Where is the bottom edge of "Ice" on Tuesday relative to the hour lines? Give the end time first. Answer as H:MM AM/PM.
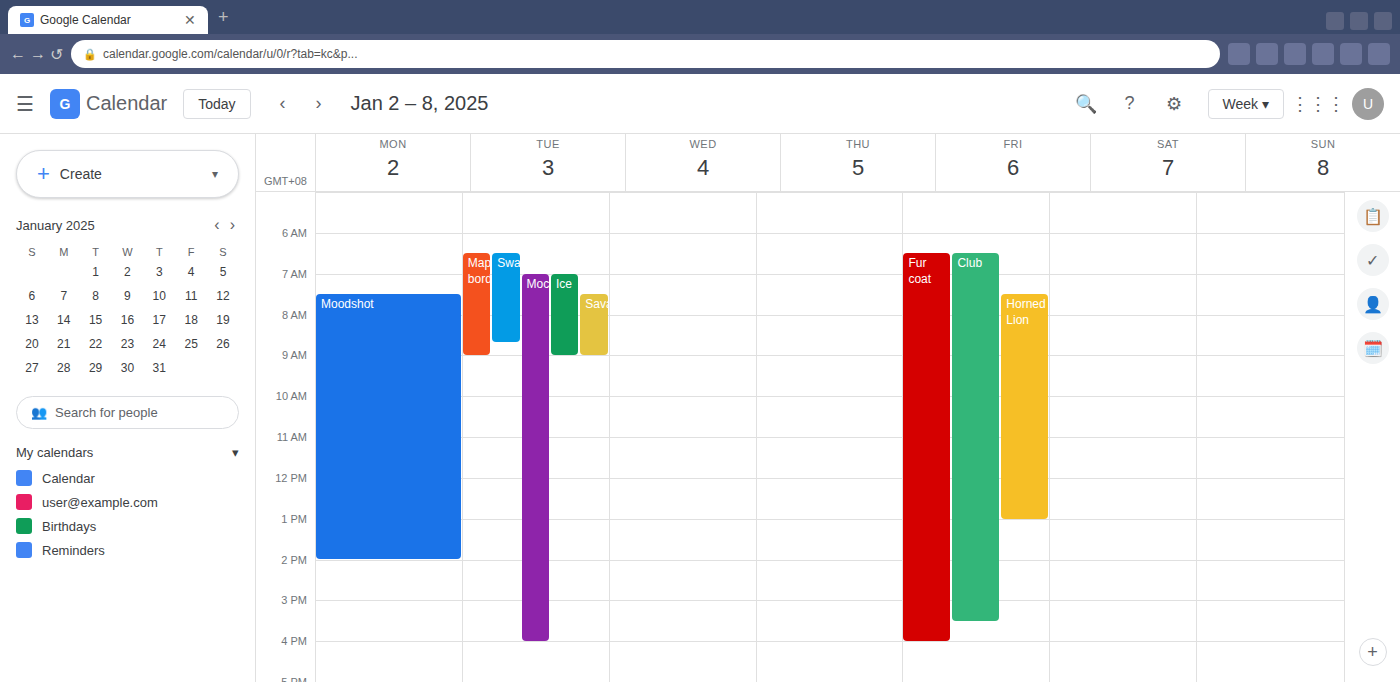
9:00 AM -- exactly on the 9 AM line.